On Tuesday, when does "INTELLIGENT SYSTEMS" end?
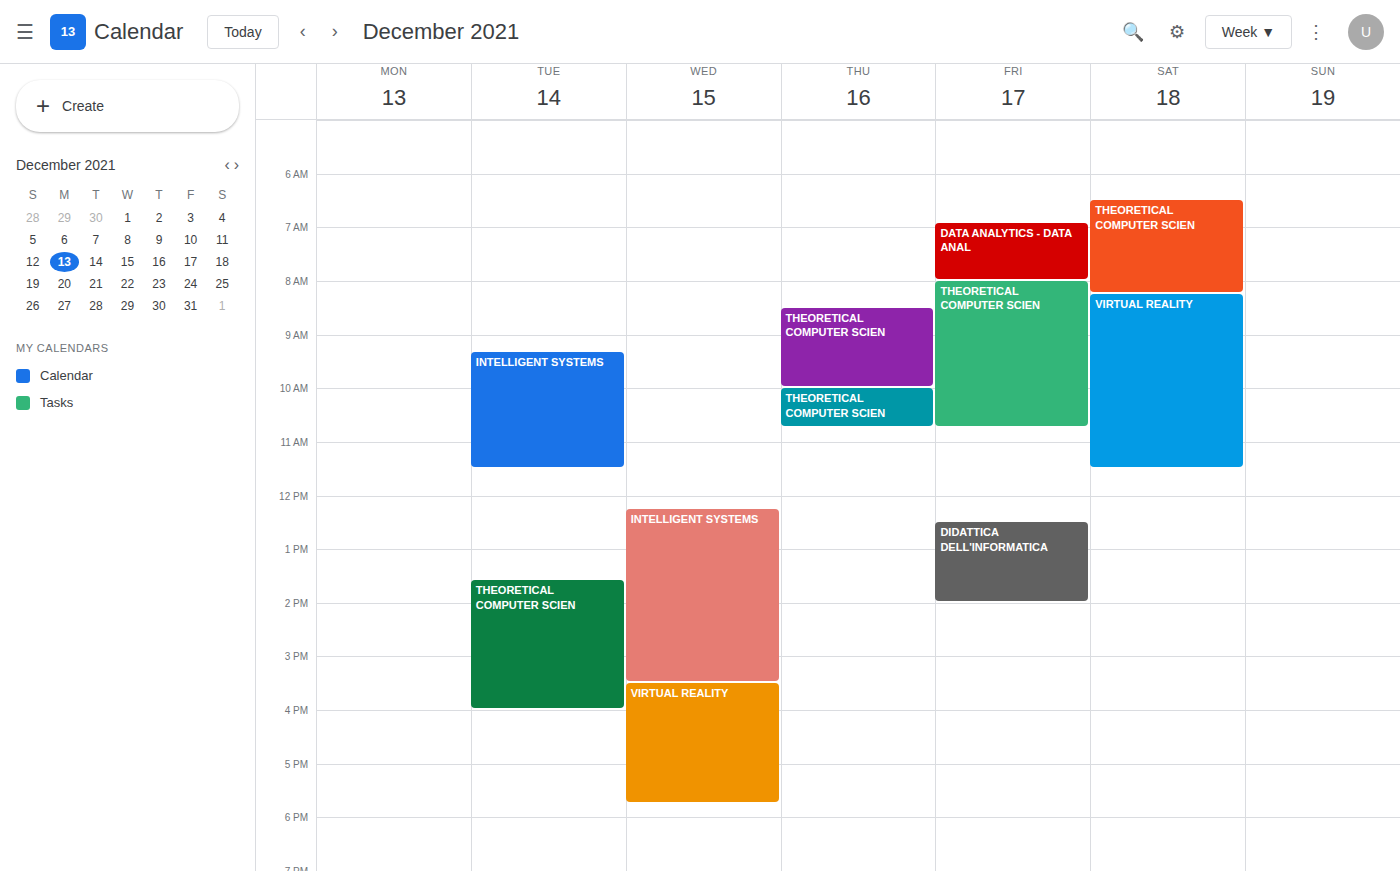
11:30 AM